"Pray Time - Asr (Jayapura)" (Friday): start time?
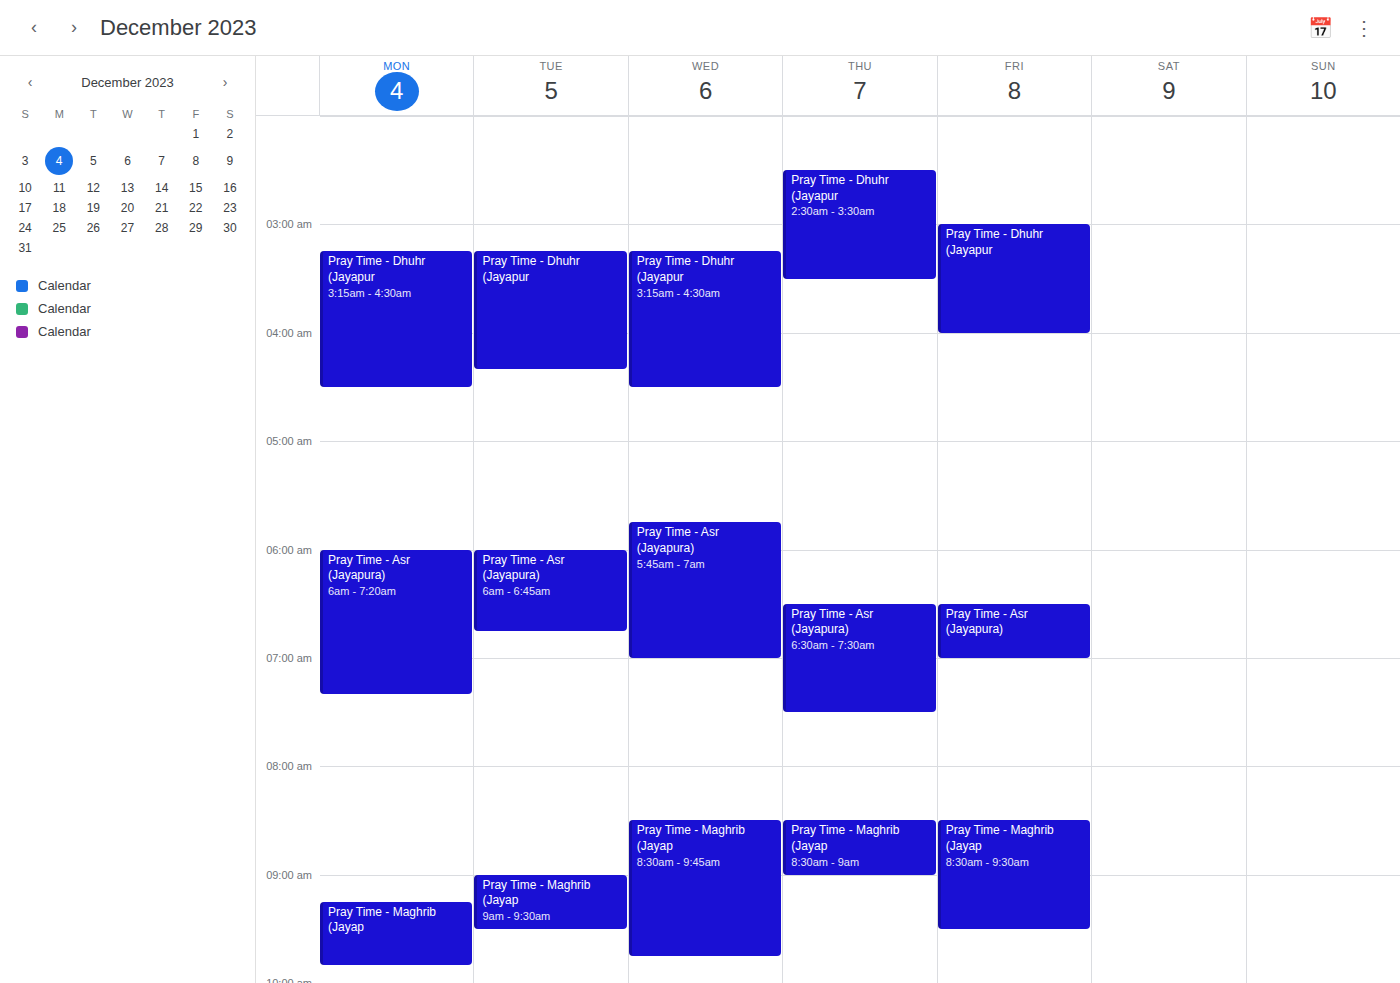
06:30